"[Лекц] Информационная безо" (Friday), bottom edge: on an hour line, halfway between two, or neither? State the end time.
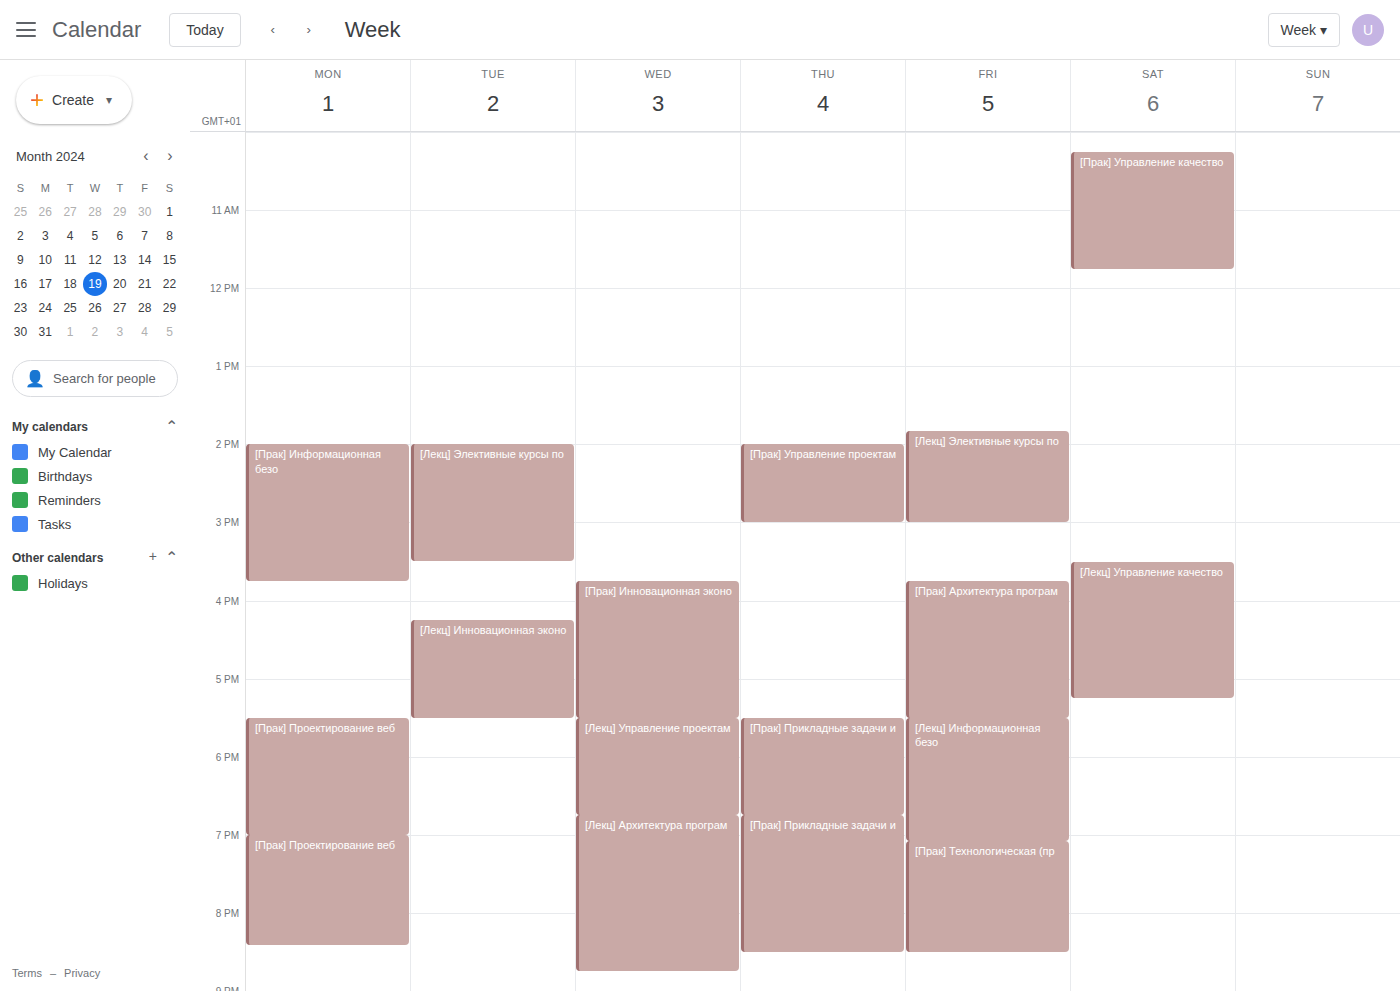
7:05 PM -- neither: 5 minutes below the 7 PM line and 55 minutes above the 8 PM line.